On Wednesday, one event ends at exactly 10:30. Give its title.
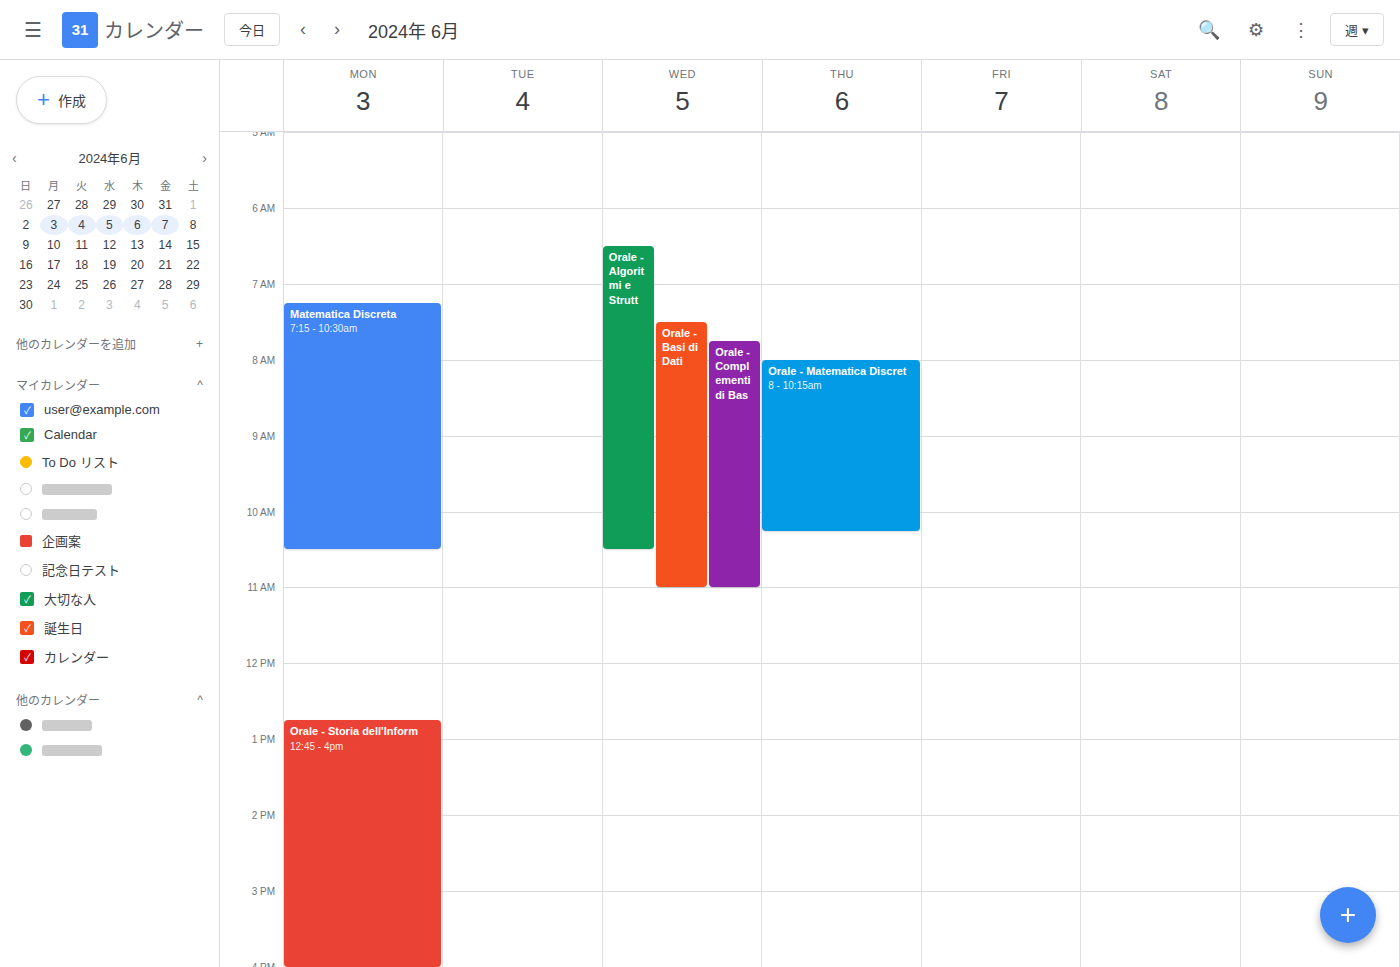
"Orale - Algoritmi e Strutt"